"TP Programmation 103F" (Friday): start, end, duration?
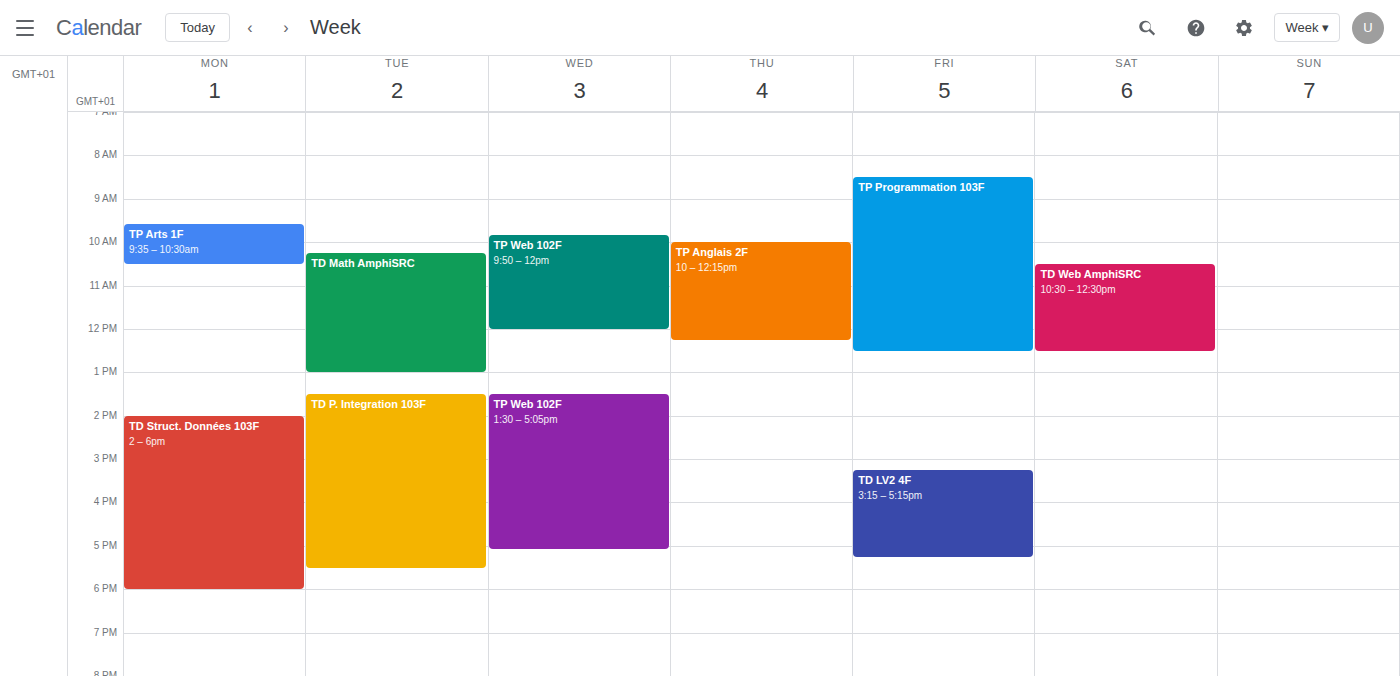
8:30 AM to 12:30 PM, 4 hours